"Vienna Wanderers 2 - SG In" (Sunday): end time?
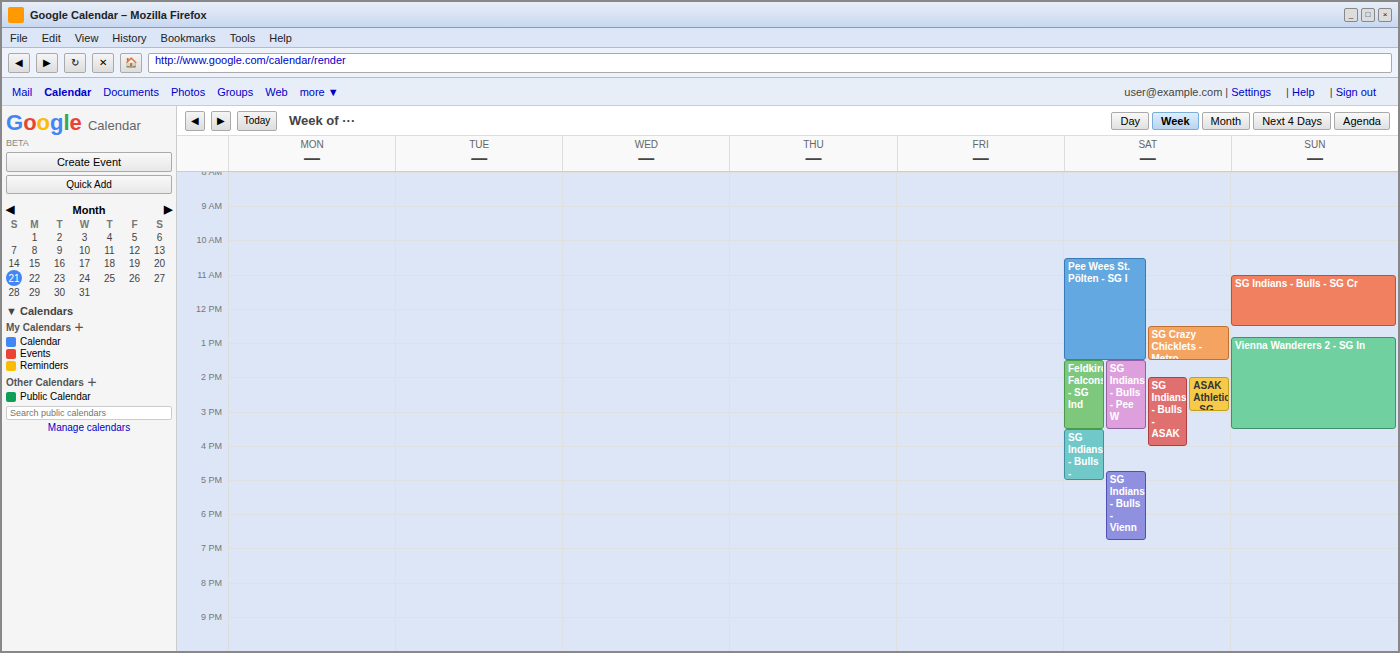
3:30 PM